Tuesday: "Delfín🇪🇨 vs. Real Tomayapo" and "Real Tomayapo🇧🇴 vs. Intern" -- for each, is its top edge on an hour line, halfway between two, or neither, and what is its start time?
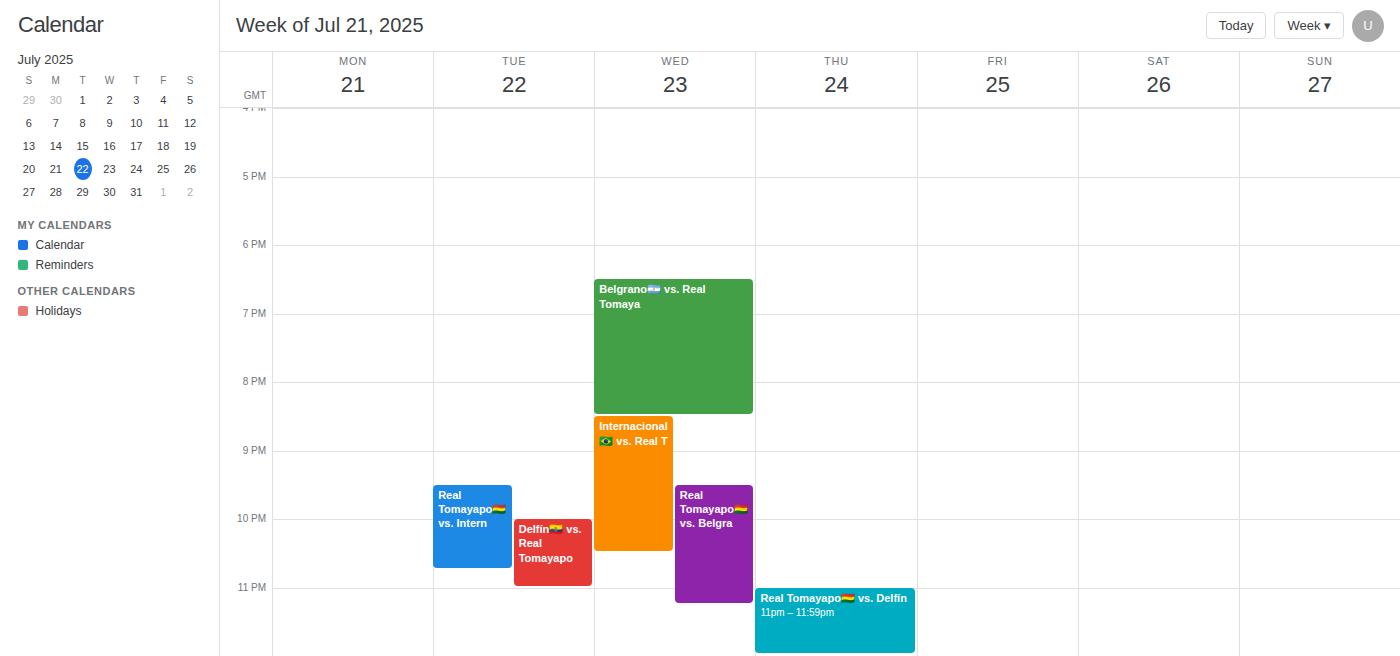
"Delfín🇪🇨 vs. Real Tomayapo": 10:00 PM, exactly on the 10 PM line. "Real Tomayapo🇧🇴 vs. Intern": 9:30 PM, halfway between the 9 PM and 10 PM lines.